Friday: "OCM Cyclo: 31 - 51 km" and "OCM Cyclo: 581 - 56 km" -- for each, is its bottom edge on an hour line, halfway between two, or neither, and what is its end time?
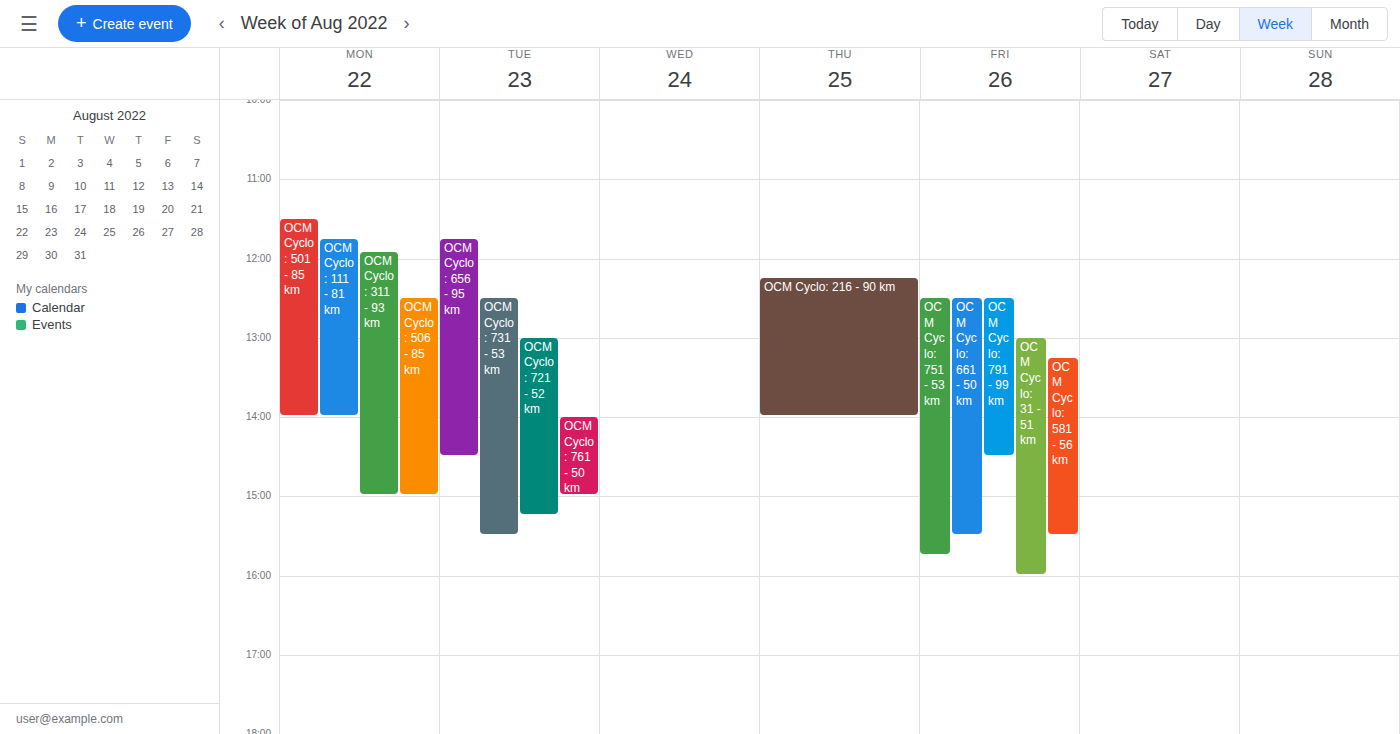
"OCM Cyclo: 31 - 51 km": 4:00 PM, exactly on the 4 PM line. "OCM Cyclo: 581 - 56 km": 3:30 PM, halfway between the 3 PM and 4 PM lines.